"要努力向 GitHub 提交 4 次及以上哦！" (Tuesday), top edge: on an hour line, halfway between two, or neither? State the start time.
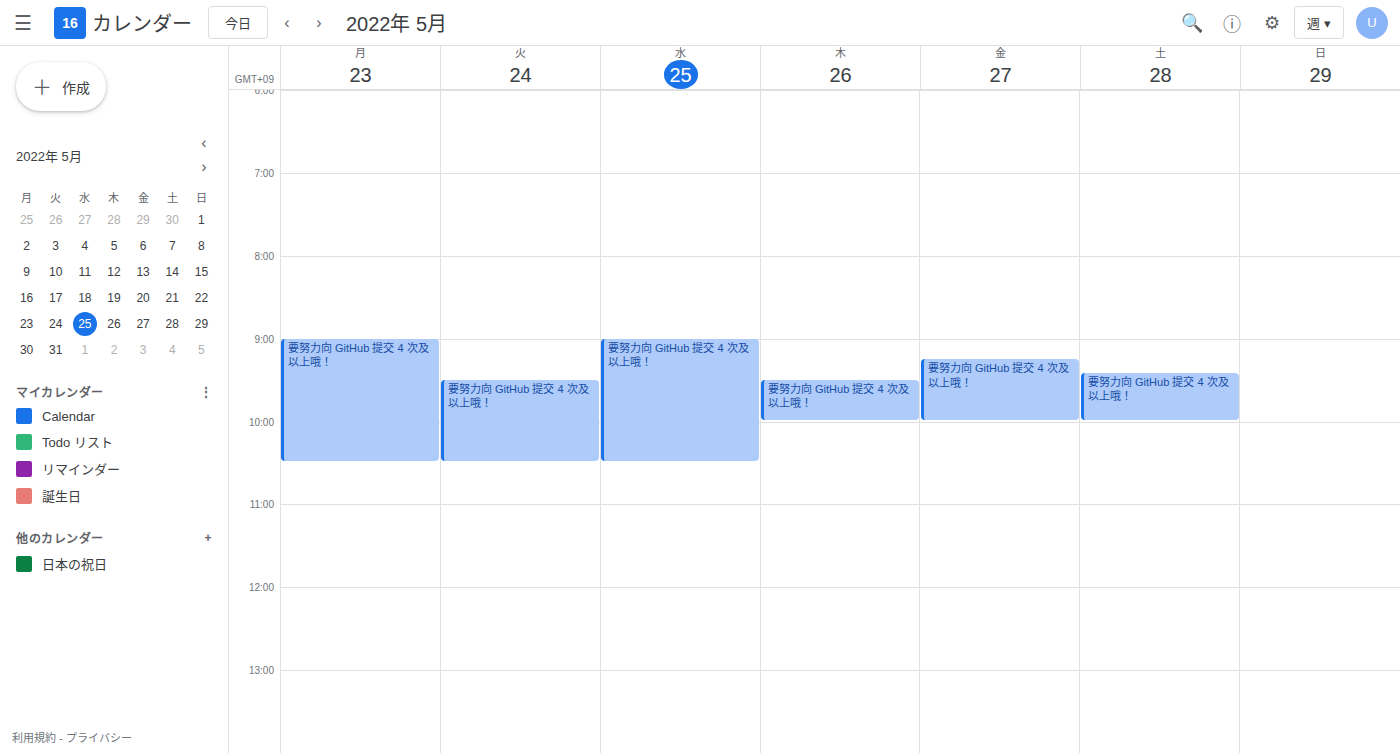
9:30 AM -- halfway between the 9 AM and 10 AM lines.